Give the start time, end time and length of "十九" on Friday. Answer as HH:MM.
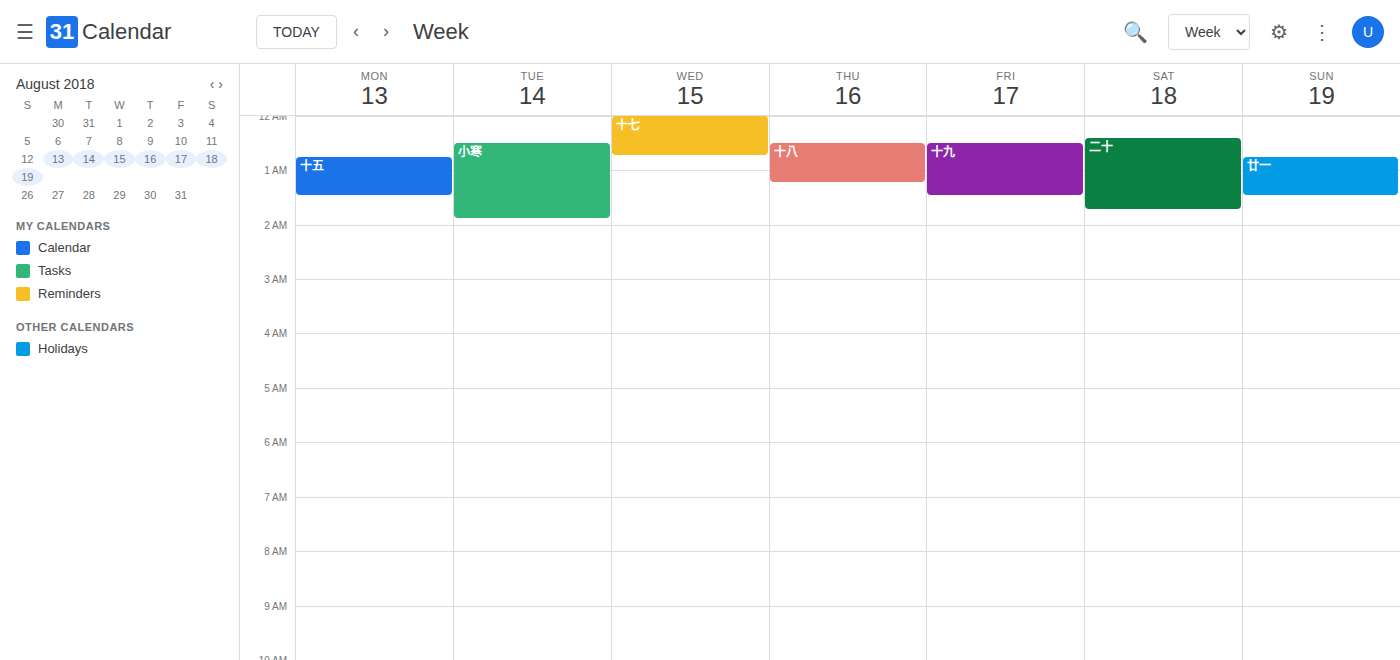
00:30 to 01:30, 1 hour